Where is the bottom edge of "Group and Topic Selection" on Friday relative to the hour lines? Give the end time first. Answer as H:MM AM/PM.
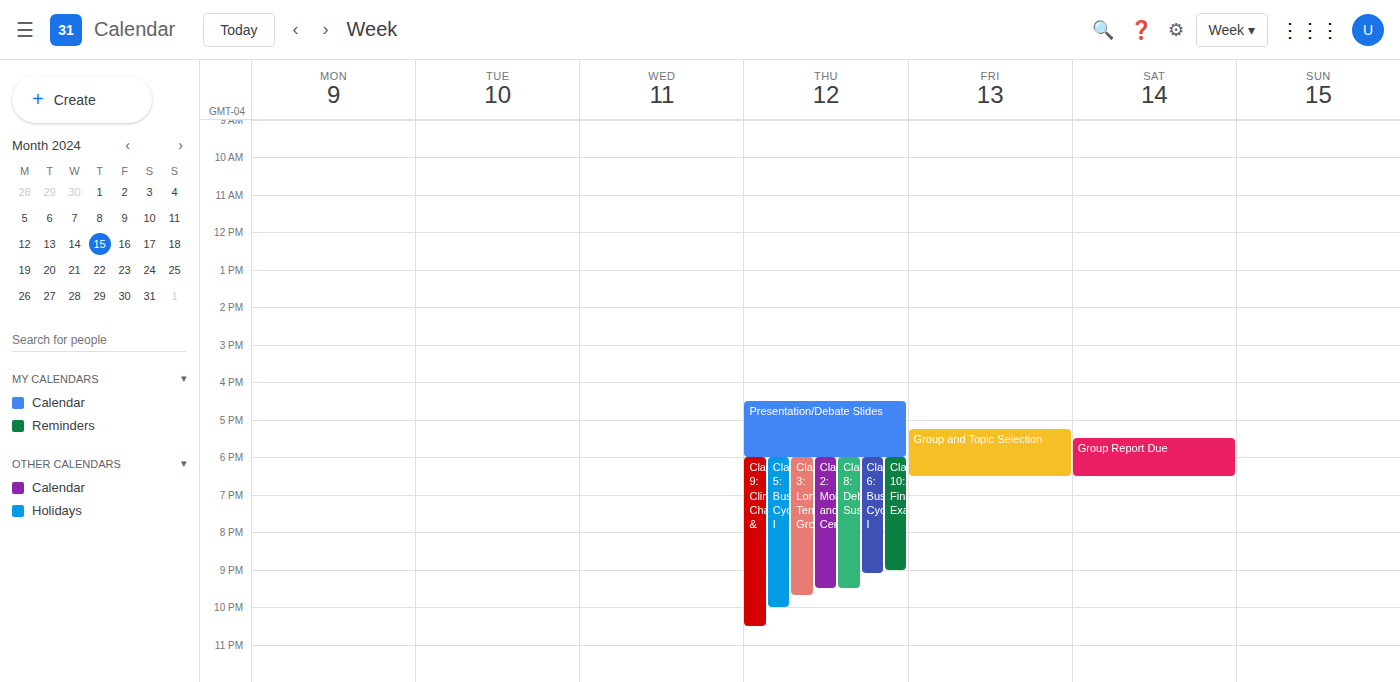
6:30 PM -- halfway between the 6 PM and 7 PM lines.